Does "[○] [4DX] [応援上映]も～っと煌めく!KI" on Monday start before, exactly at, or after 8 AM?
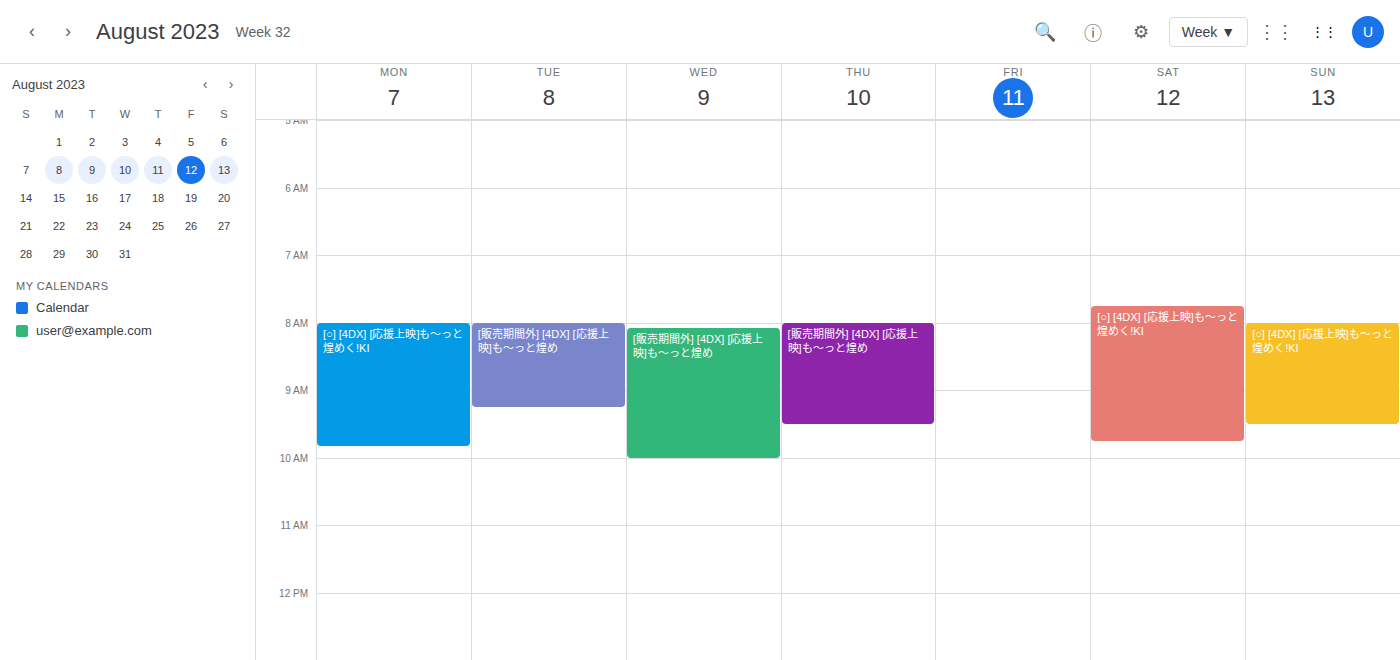
8:00 AM -- exactly at 8 AM, on the 8 AM line.